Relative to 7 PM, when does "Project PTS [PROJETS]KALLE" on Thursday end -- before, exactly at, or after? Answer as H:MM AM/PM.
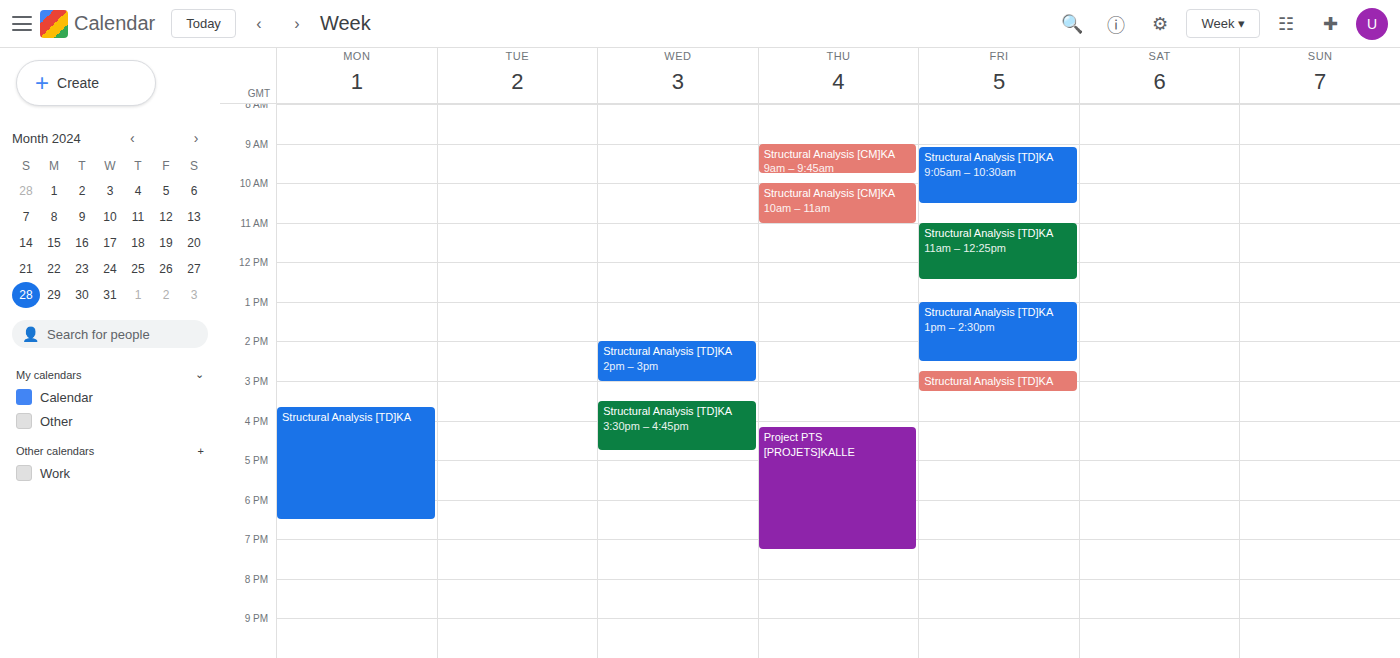
7:15 PM -- after 7 PM, 15 minutes below the 7 PM line.